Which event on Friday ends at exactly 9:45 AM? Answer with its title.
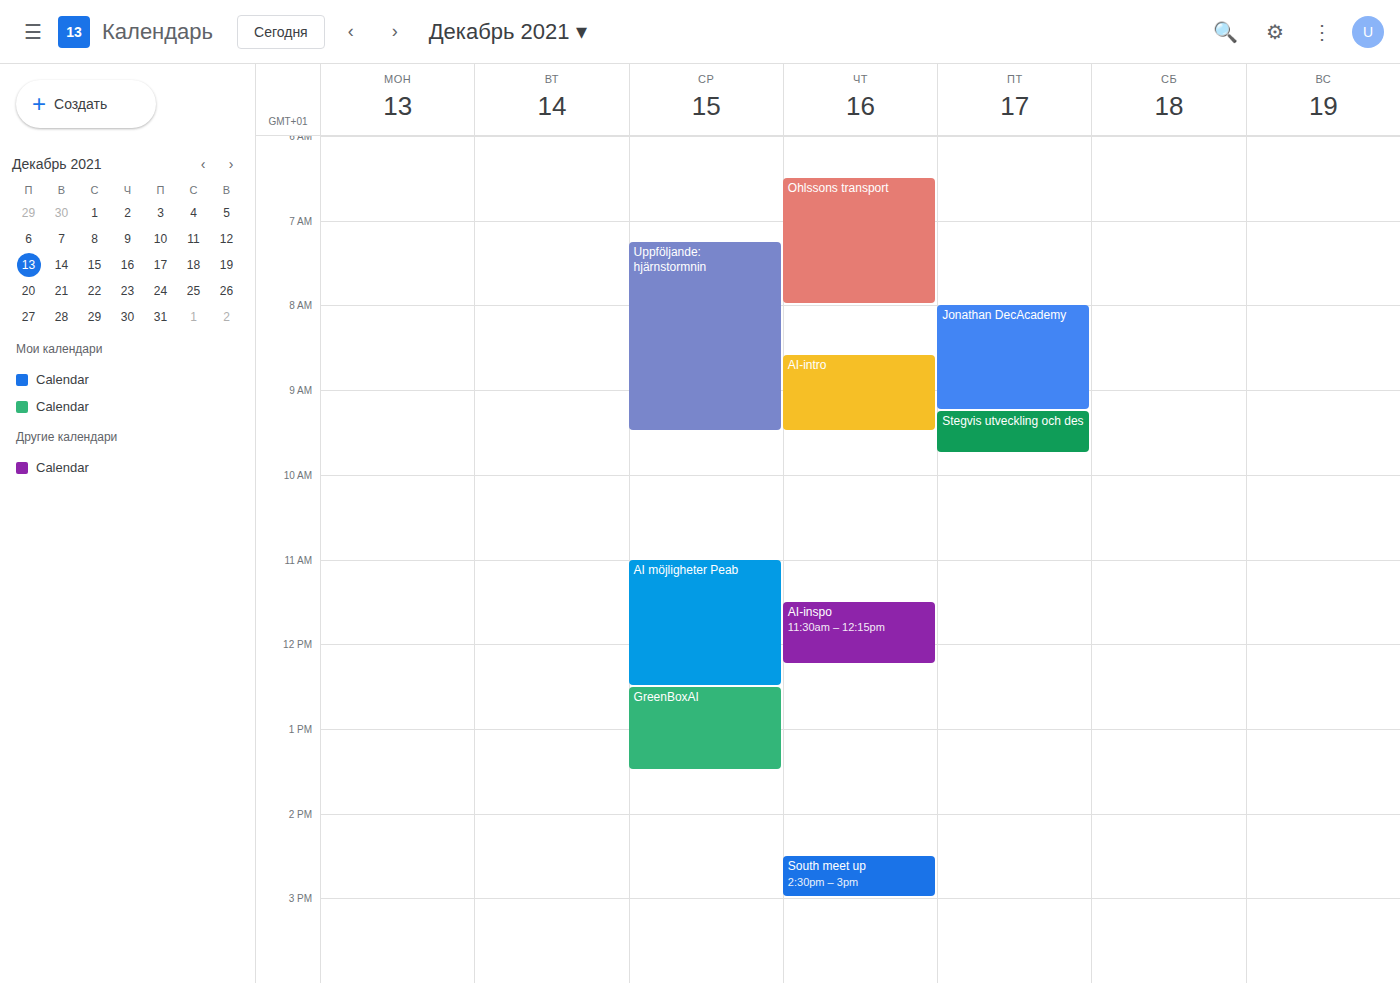
"Stegvis utveckling och des"